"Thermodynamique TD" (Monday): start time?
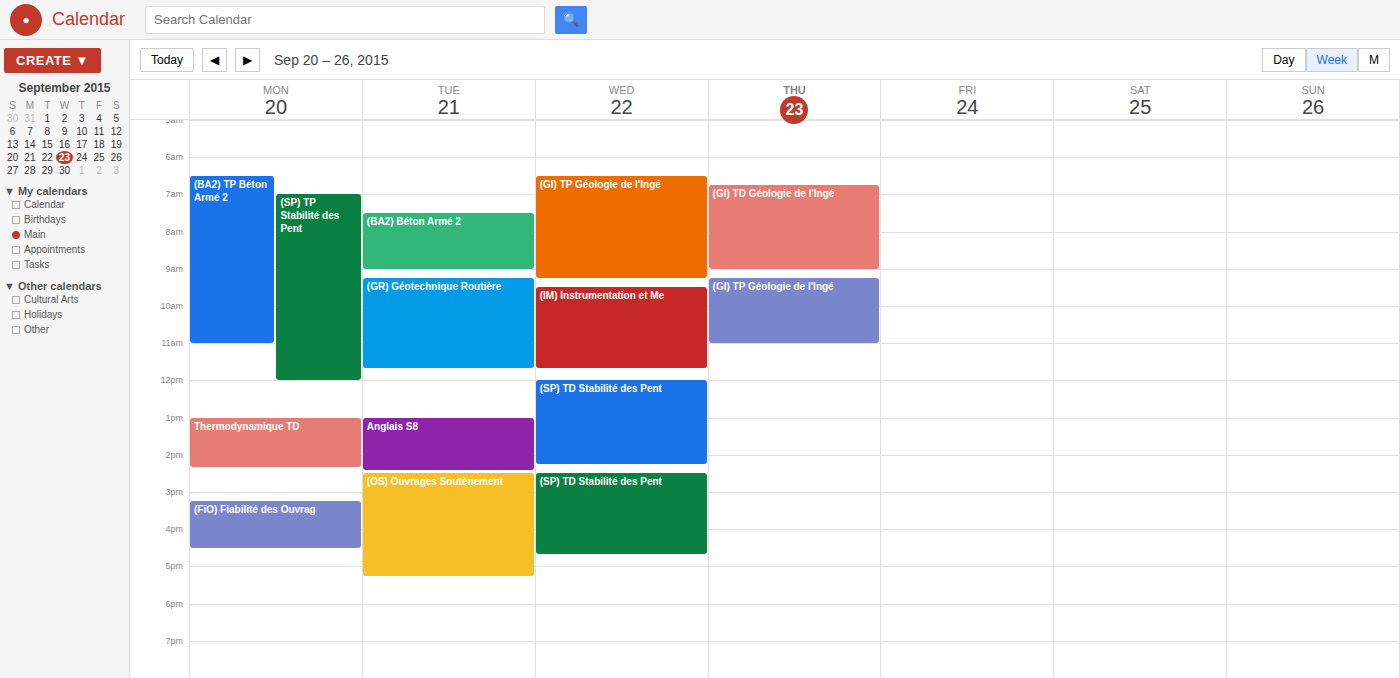
1:00 PM